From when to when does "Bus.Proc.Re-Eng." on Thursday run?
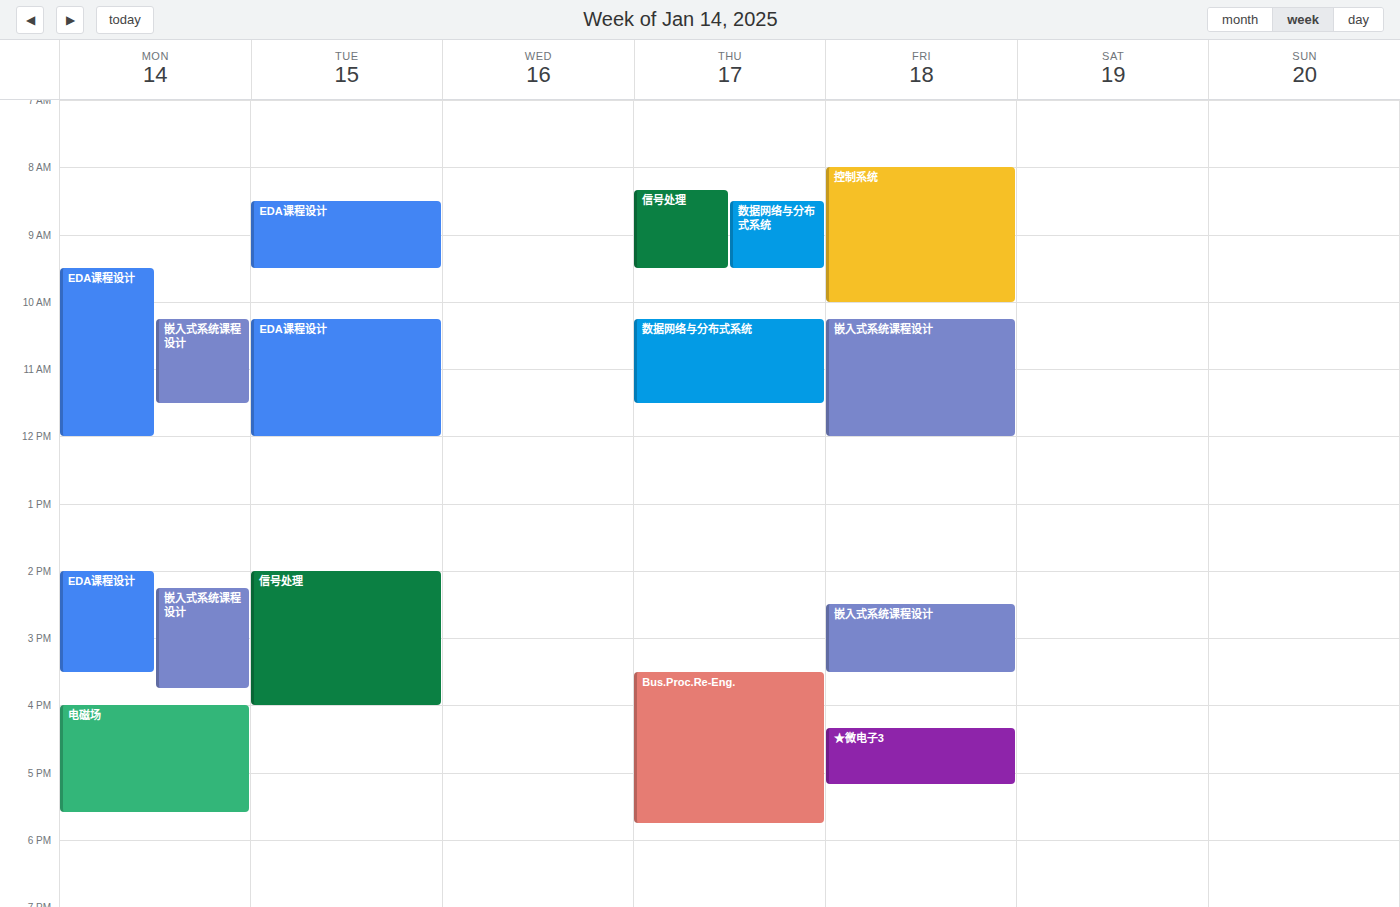
3:30 PM to 5:45 PM